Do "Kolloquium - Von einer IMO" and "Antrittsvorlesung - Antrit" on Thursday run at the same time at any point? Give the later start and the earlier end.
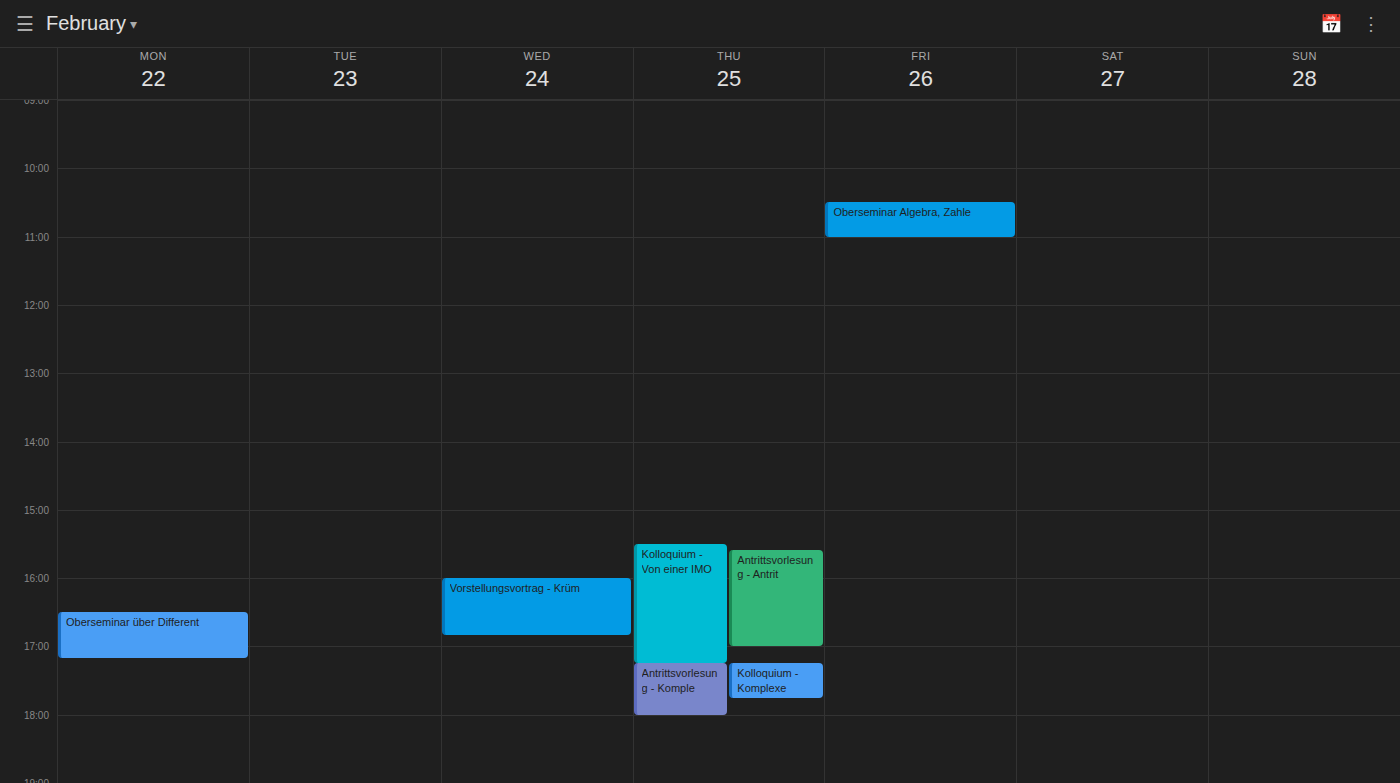
"Antrittsvorlesung - Antrit" runs 3:35 PM to 5:00 PM, inside "Kolloquium - Von einer IMO" -- they overlap.